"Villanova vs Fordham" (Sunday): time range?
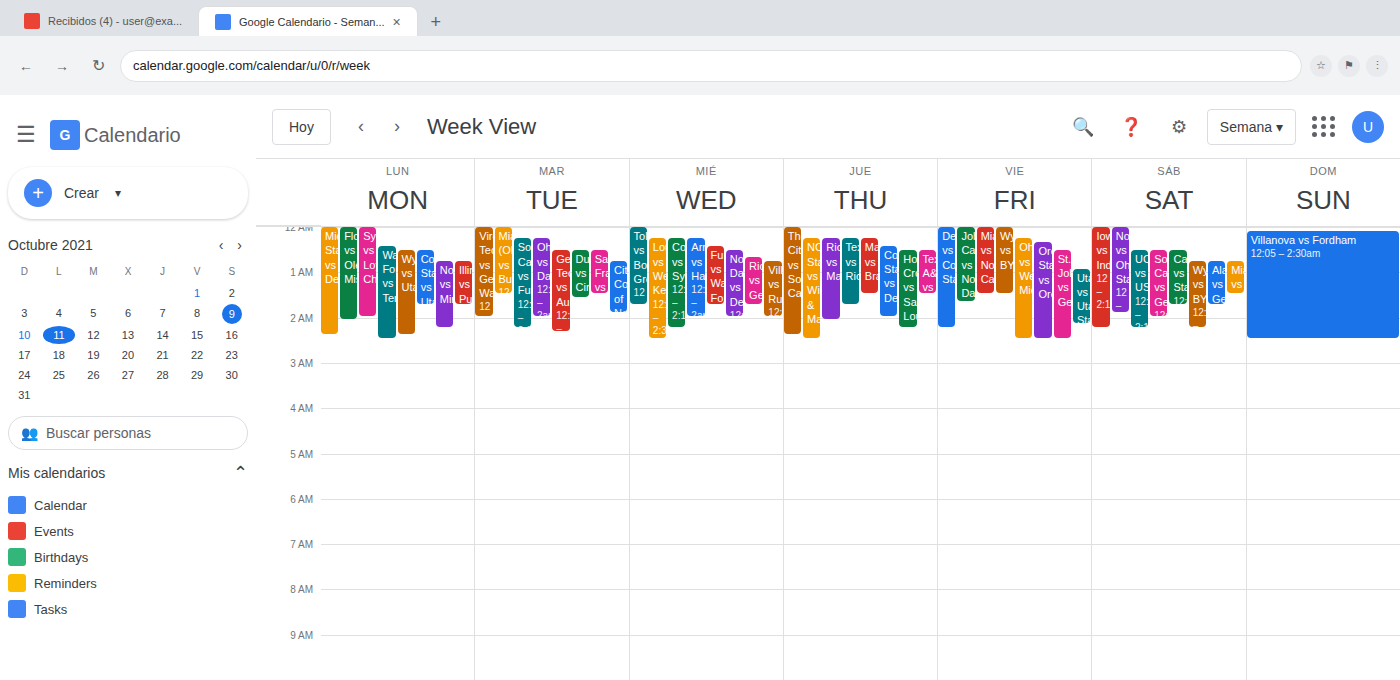
12:05 AM to 2:30 AM